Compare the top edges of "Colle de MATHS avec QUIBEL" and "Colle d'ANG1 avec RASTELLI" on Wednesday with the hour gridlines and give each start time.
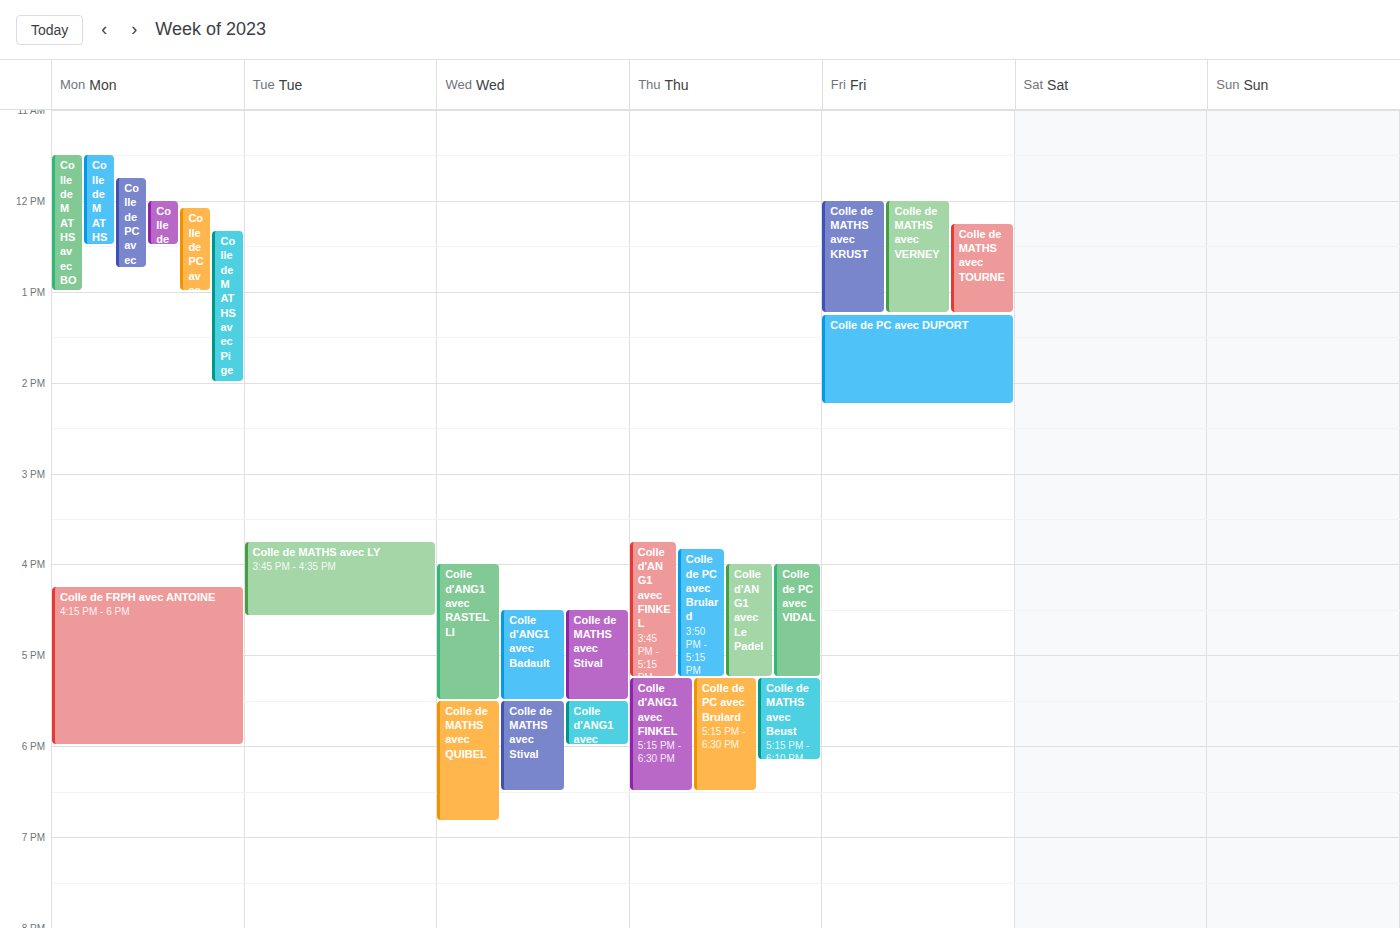
"Colle de MATHS avec QUIBEL": 5:30 PM, halfway between the 5 PM and 6 PM lines. "Colle d'ANG1 avec RASTELLI": 4:00 PM, exactly on the 4 PM line.